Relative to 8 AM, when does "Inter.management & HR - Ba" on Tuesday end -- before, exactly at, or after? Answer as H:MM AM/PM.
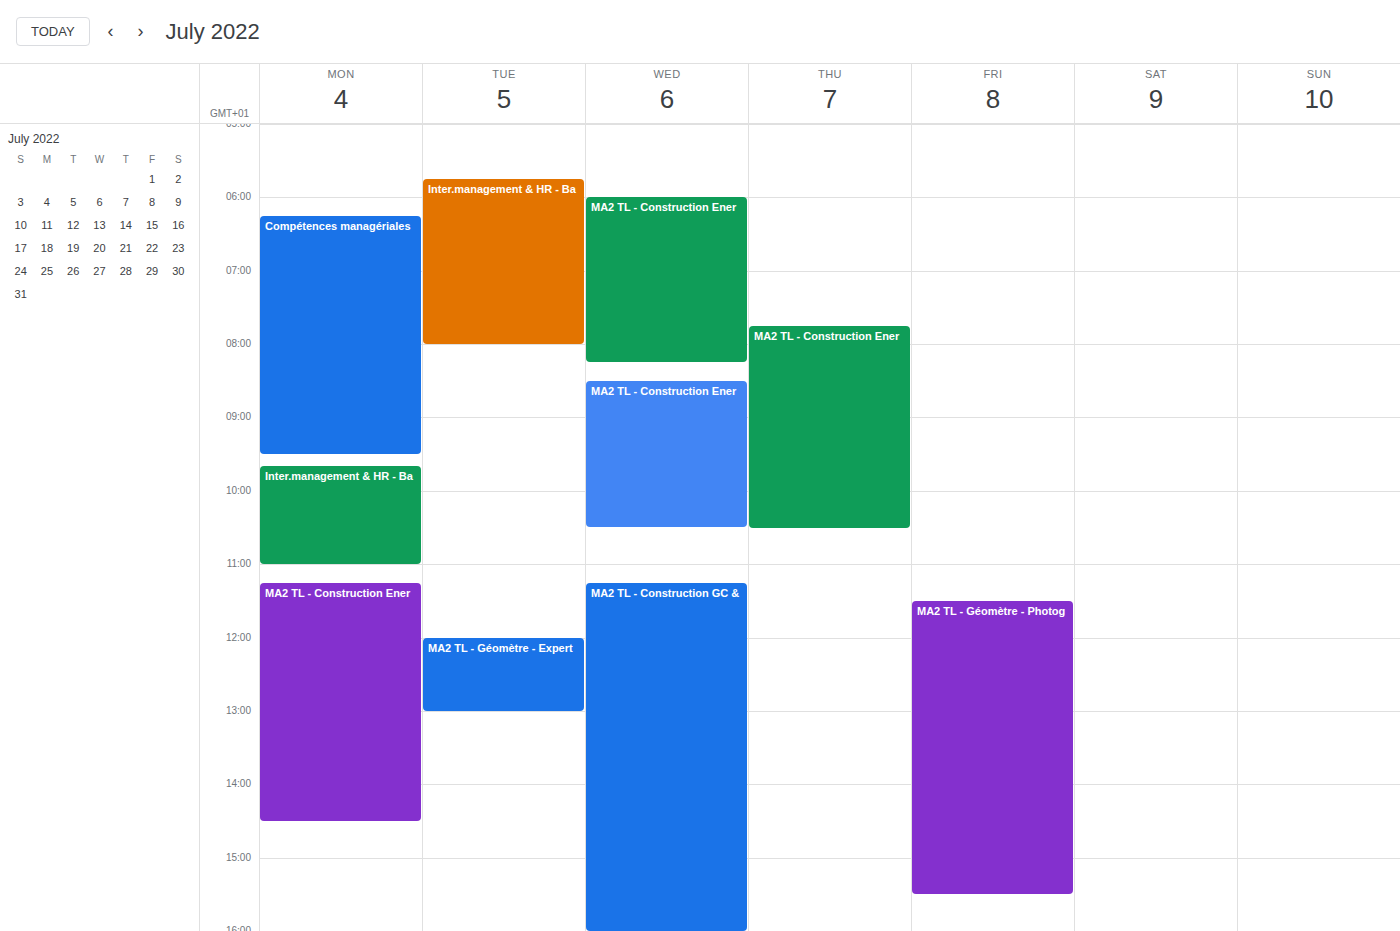
8:00 AM -- exactly at 8 AM, on the 8 AM line.